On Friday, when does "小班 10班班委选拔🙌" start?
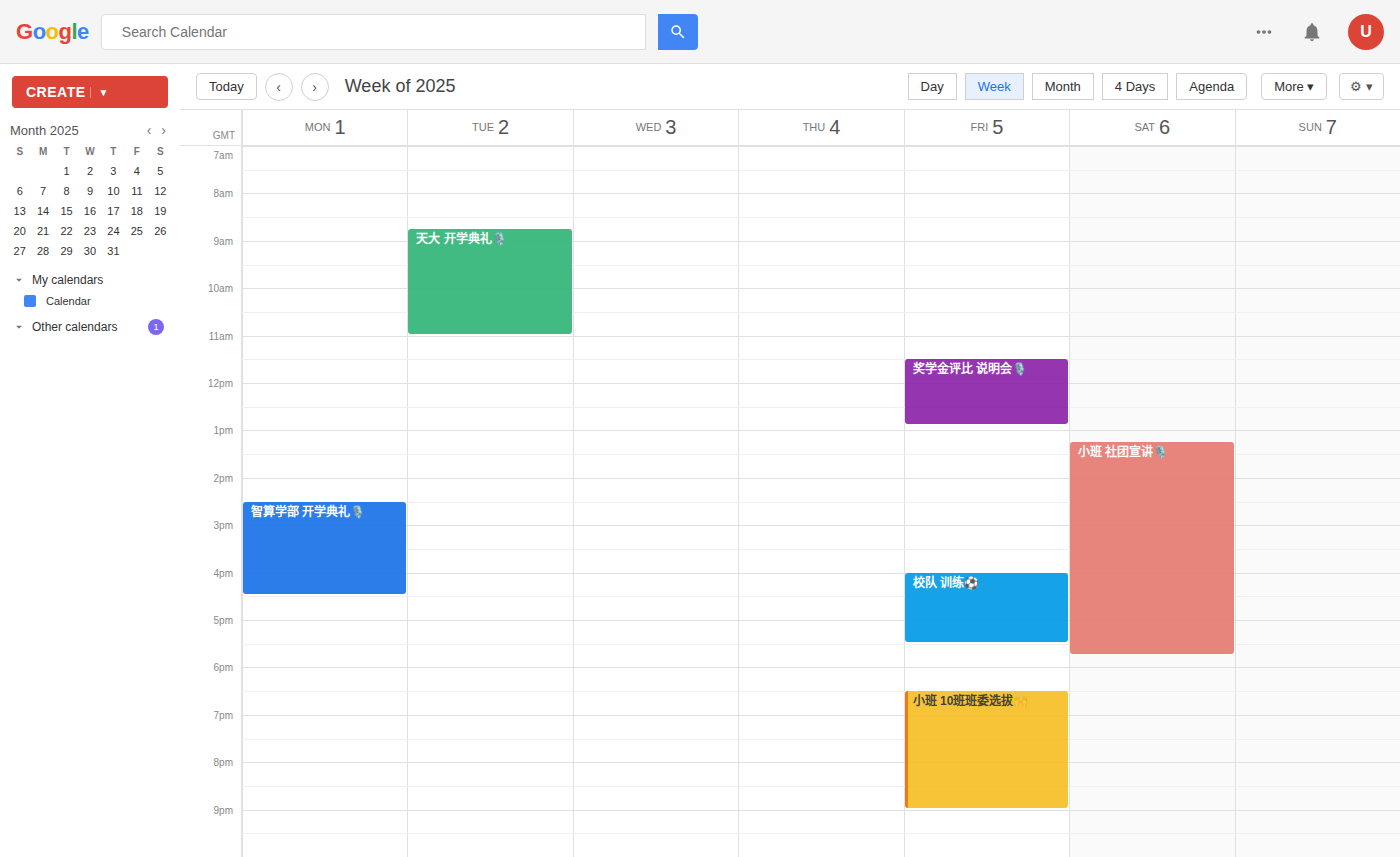
6:30 PM